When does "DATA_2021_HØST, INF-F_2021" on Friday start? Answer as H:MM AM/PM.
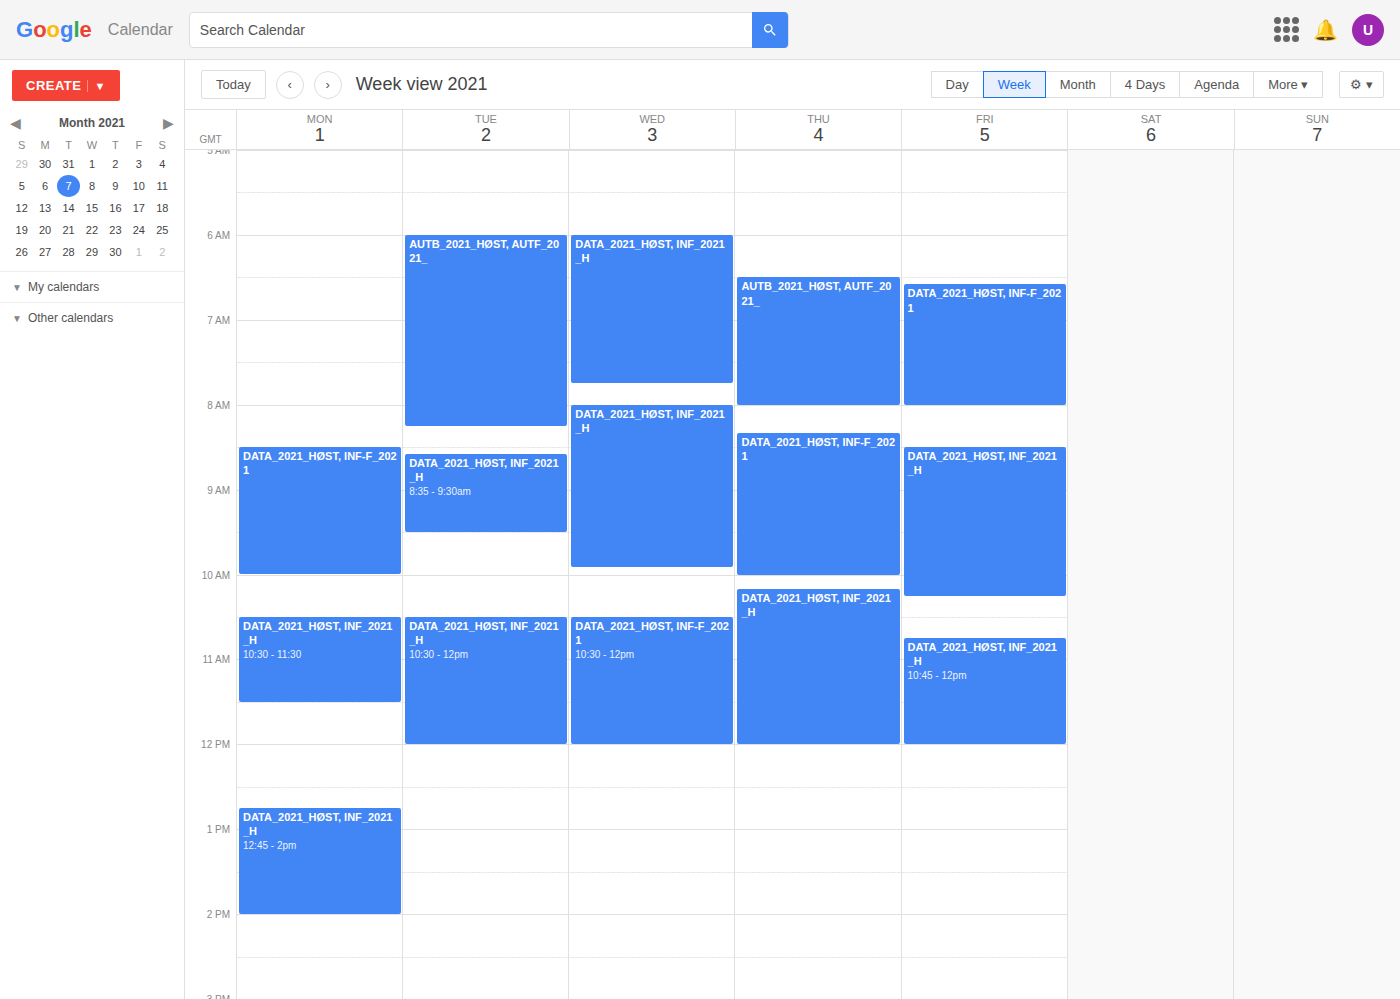
6:35 AM